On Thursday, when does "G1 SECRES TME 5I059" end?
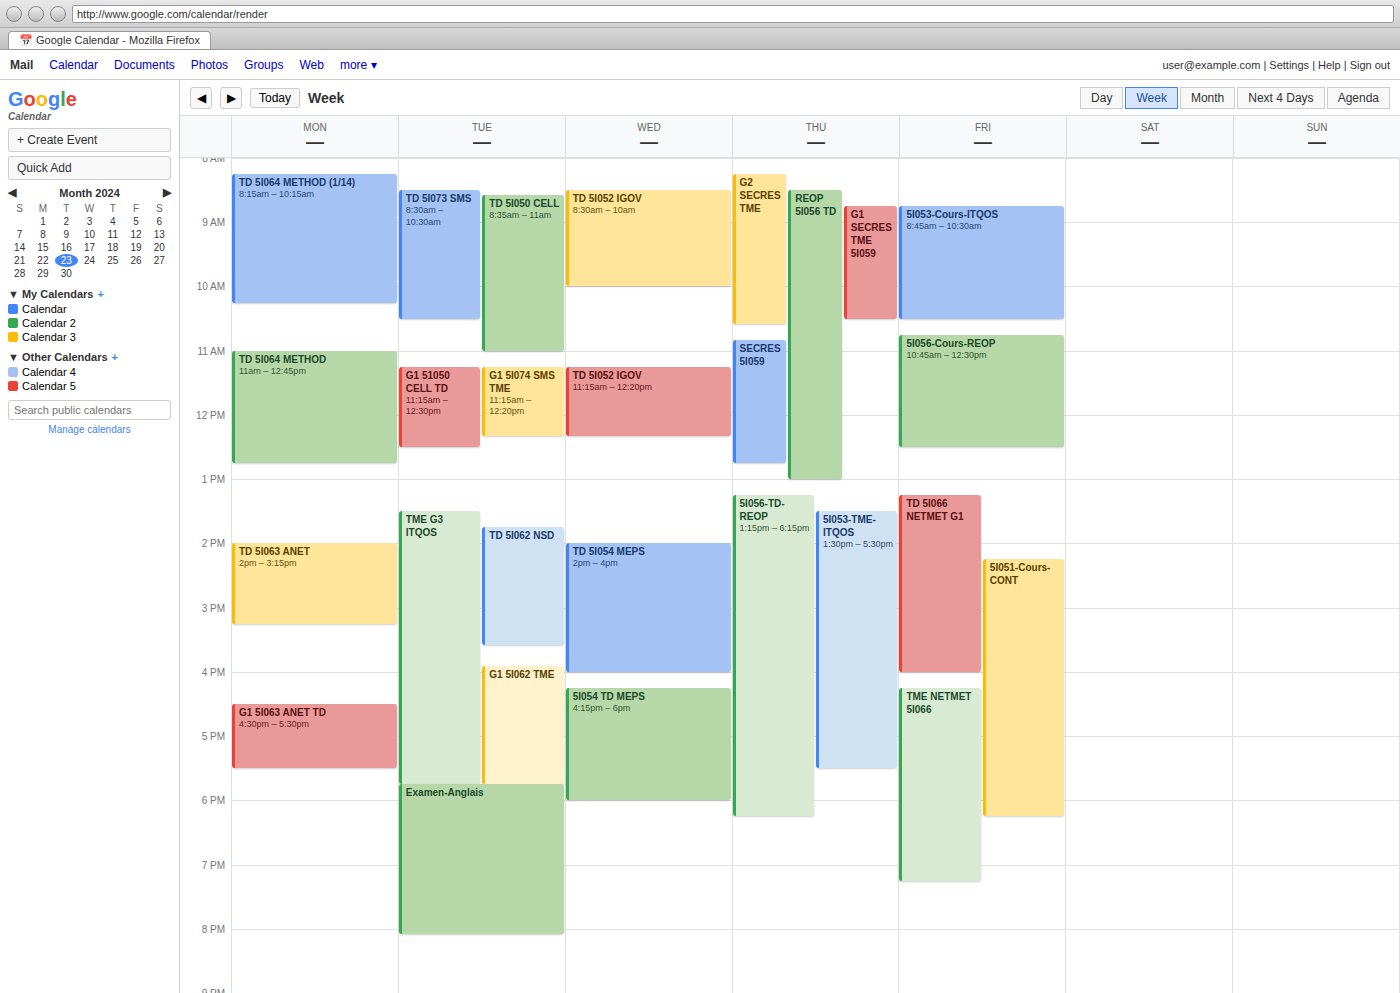
10:30